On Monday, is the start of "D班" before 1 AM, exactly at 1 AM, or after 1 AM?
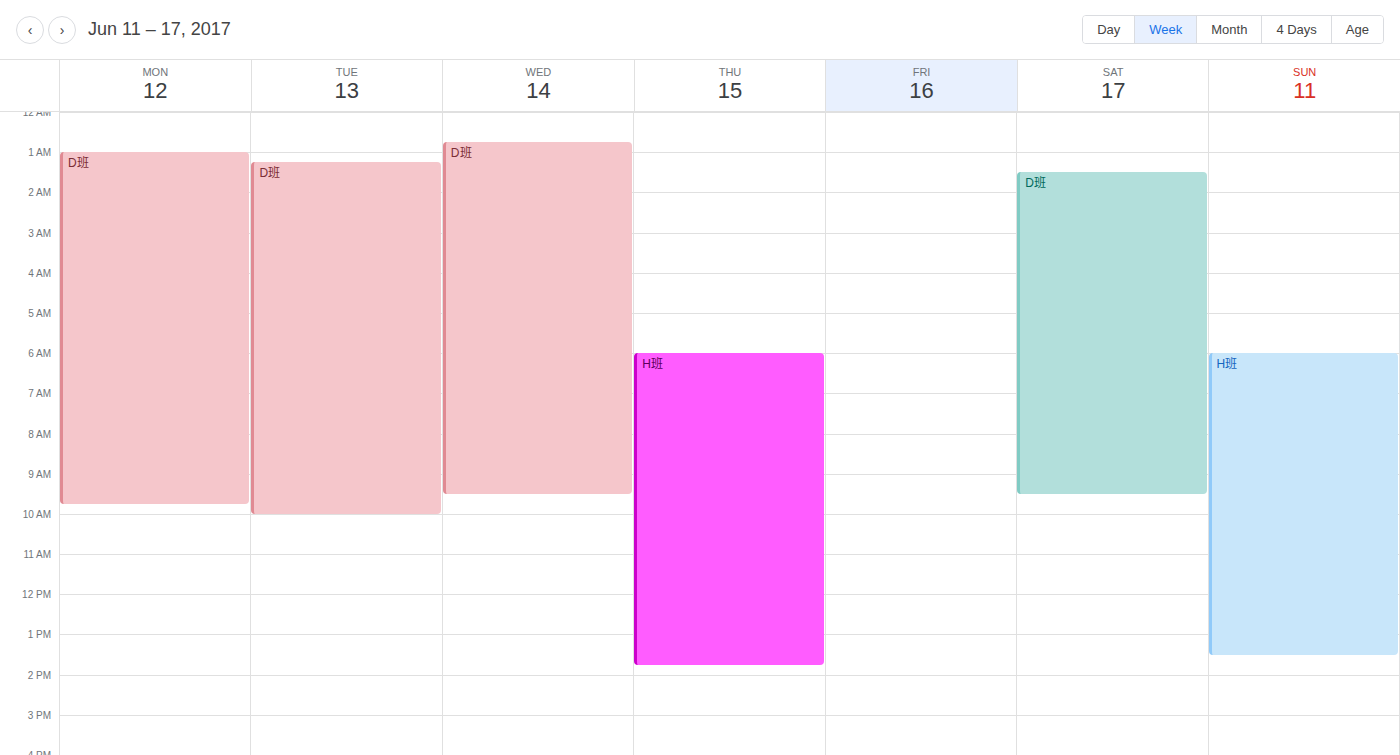
1:00 AM -- exactly at 1 AM, on the 1 AM line.